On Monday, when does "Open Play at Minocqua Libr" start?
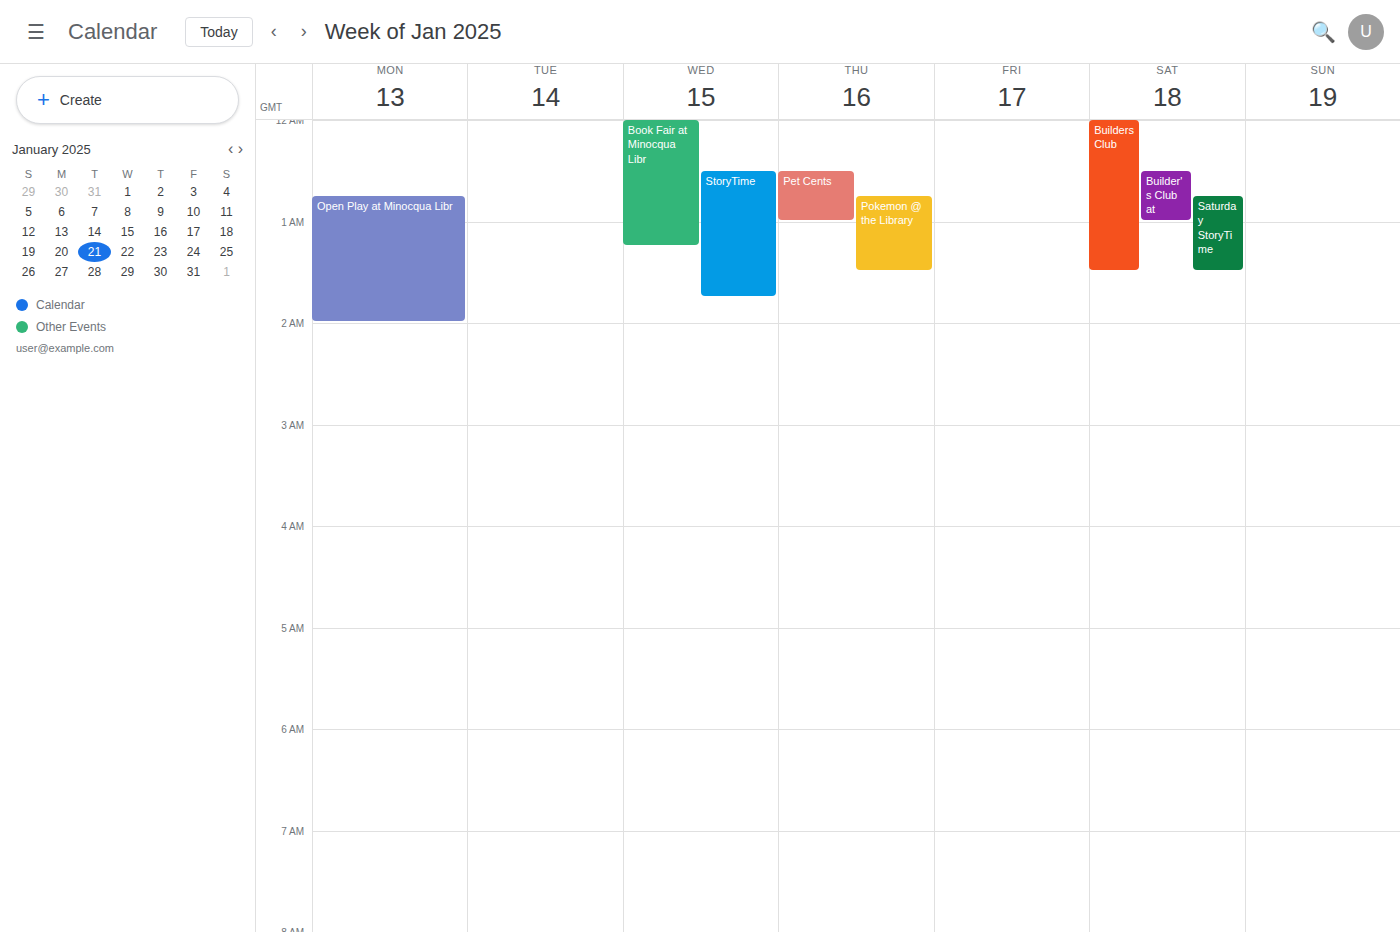
12:45 AM